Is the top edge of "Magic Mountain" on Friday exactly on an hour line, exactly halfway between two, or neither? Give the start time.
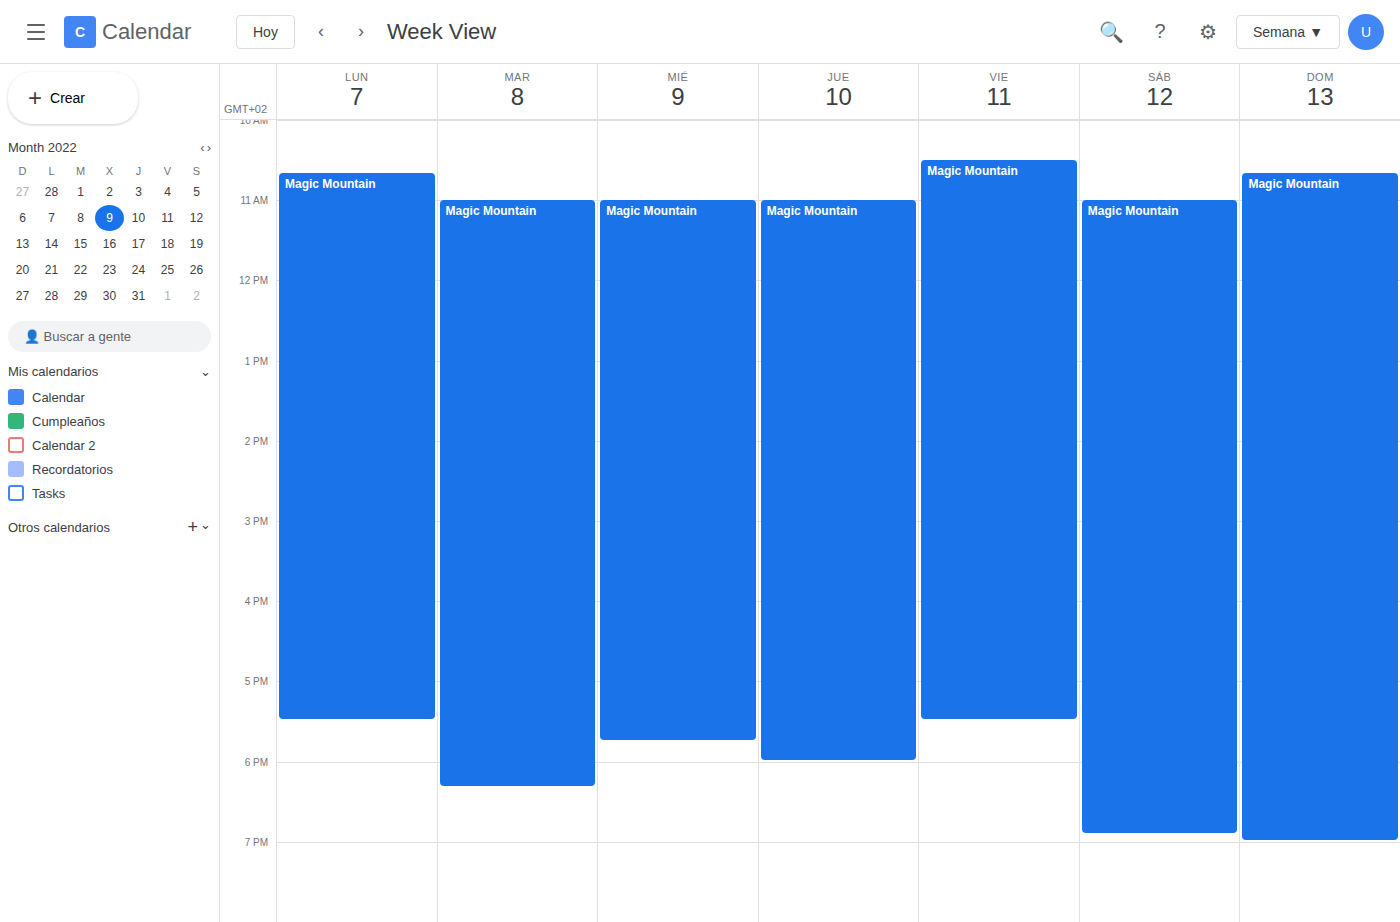
10:30 AM -- halfway between the 10 AM and 11 AM lines.